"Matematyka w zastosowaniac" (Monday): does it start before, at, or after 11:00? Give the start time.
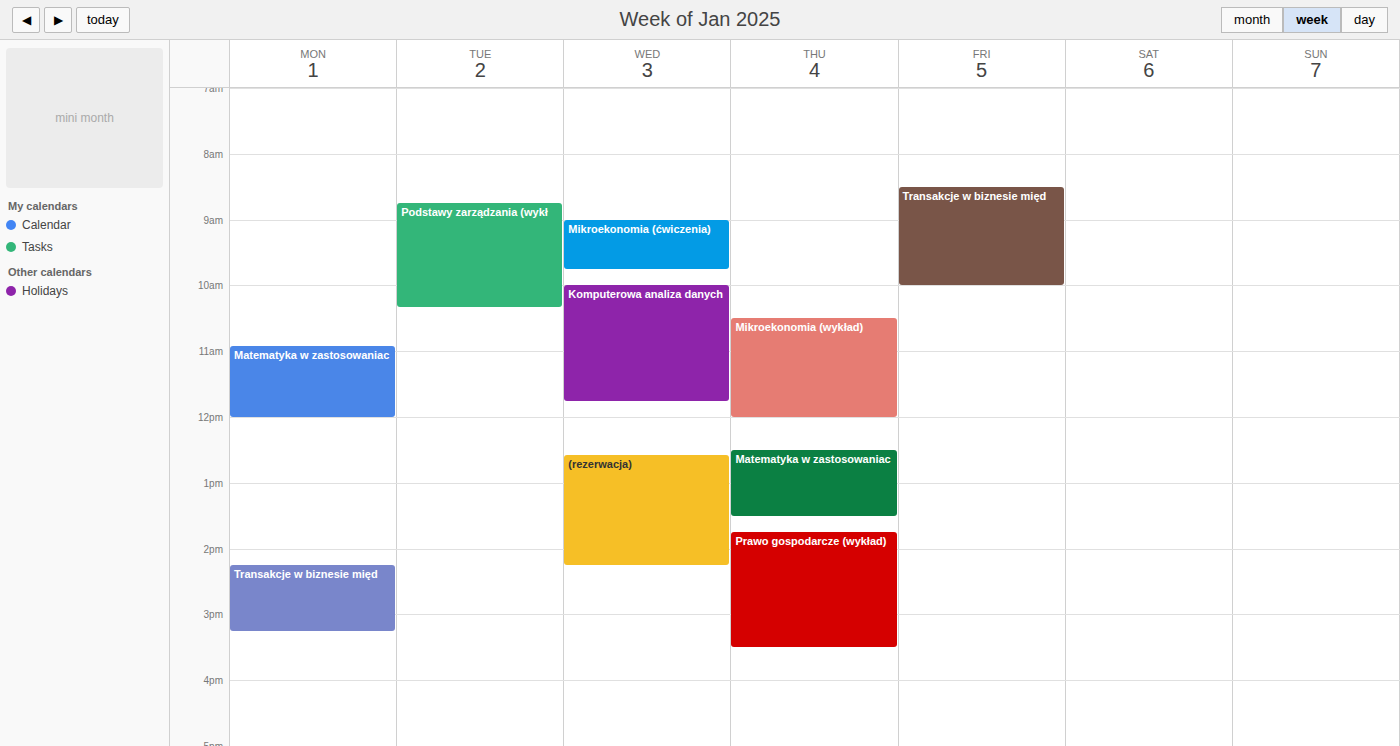
10:55 -- before 11:00, 5 minutes above the 11:00 line.